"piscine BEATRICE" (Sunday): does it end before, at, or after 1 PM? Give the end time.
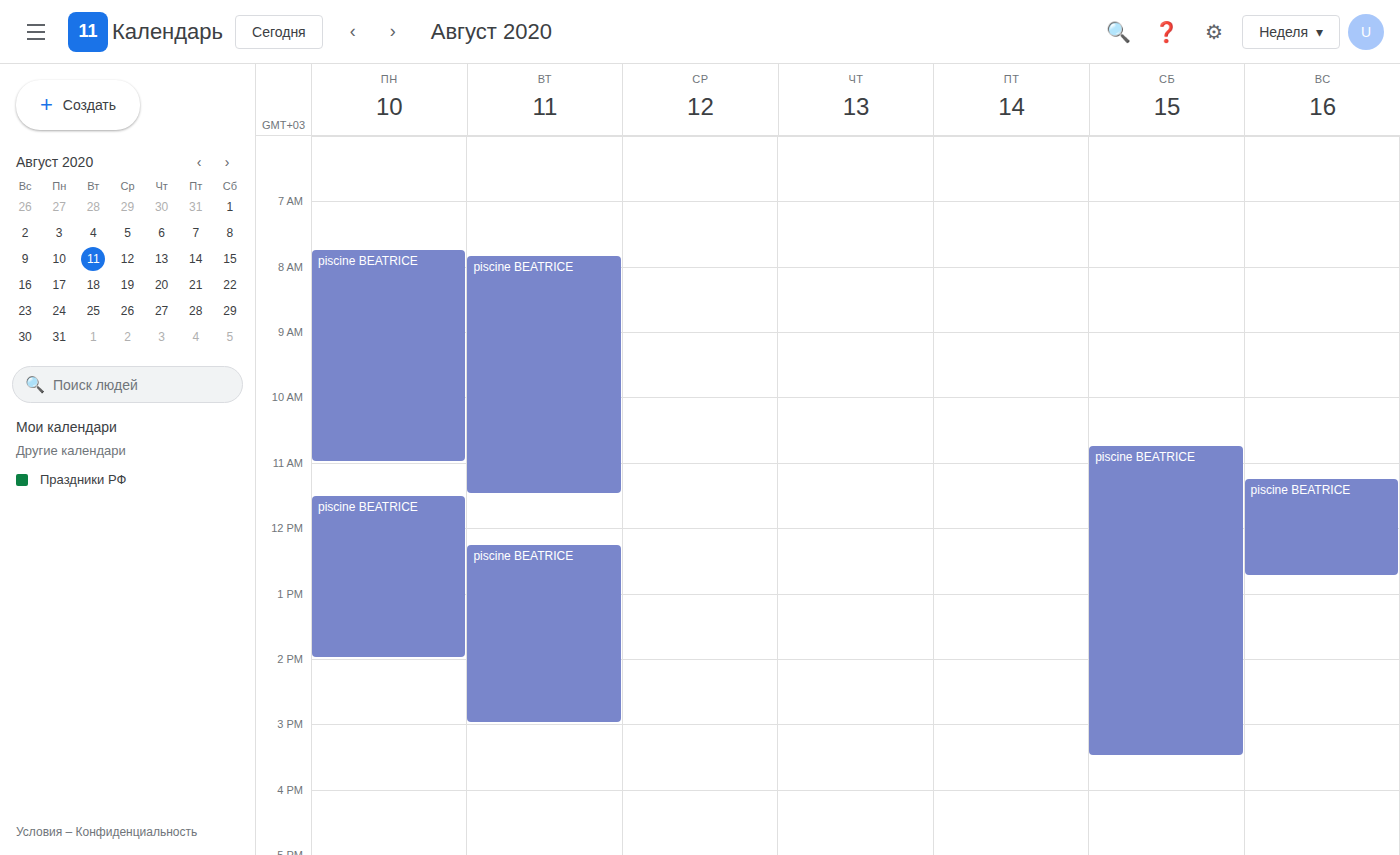
12:45 PM -- before 1 PM, 15 minutes above the 1 PM line.